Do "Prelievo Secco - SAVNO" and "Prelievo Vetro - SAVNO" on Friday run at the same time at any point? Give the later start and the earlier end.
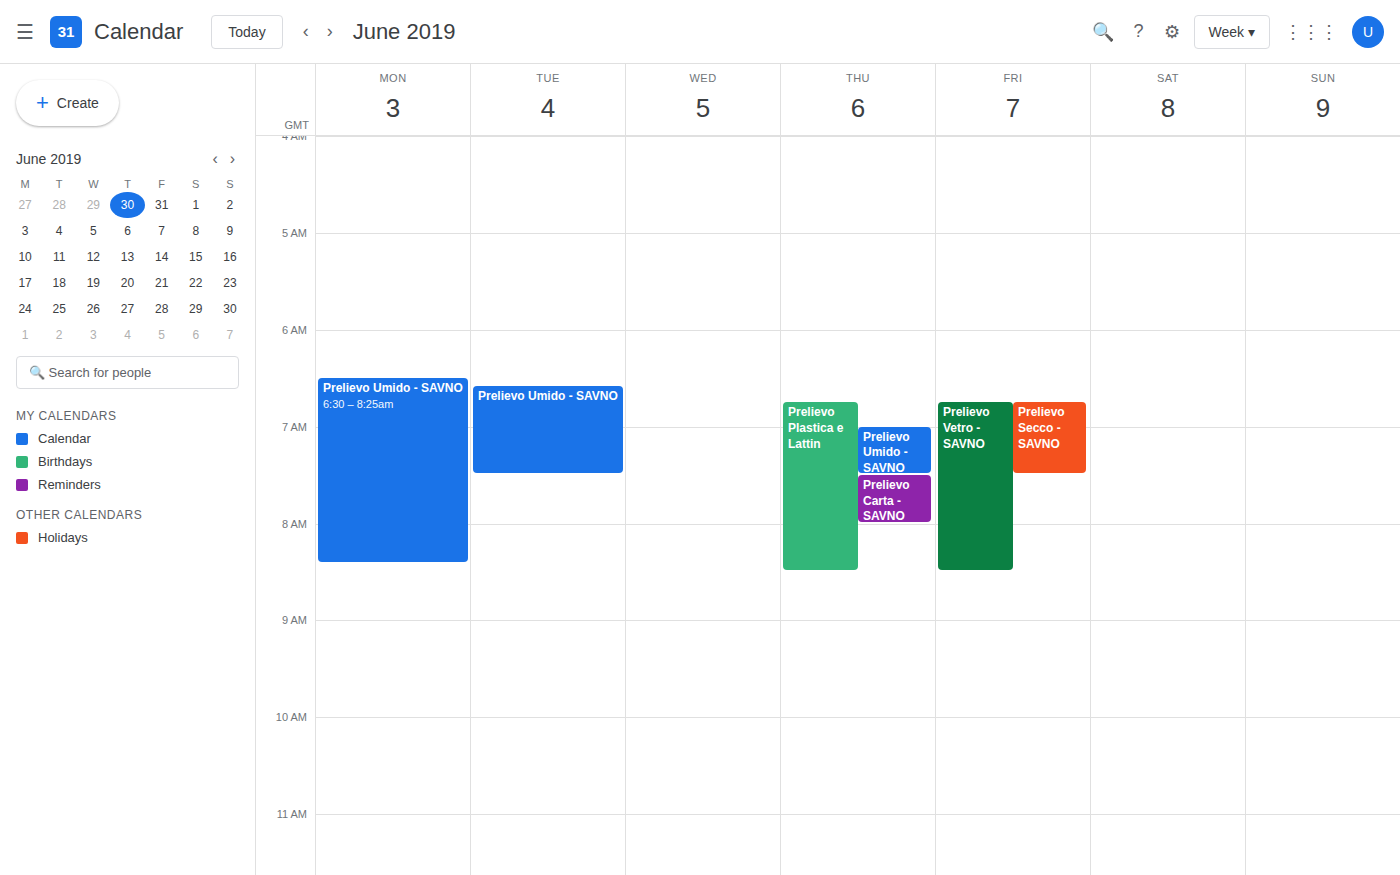
"Prelievo Secco - SAVNO" runs 6:45 AM to 7:30 AM, inside "Prelievo Vetro - SAVNO" -- they overlap.